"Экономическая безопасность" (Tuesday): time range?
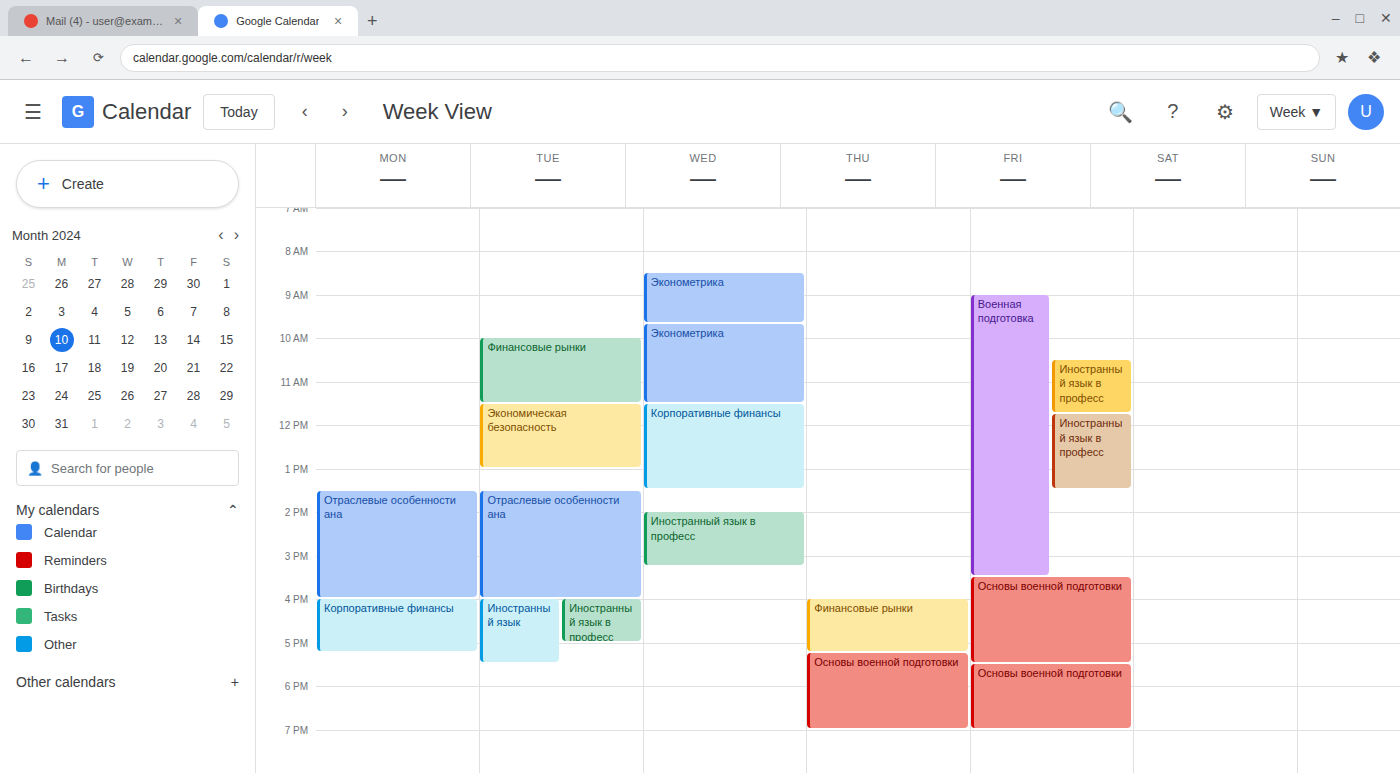
11:30 AM to 1:00 PM